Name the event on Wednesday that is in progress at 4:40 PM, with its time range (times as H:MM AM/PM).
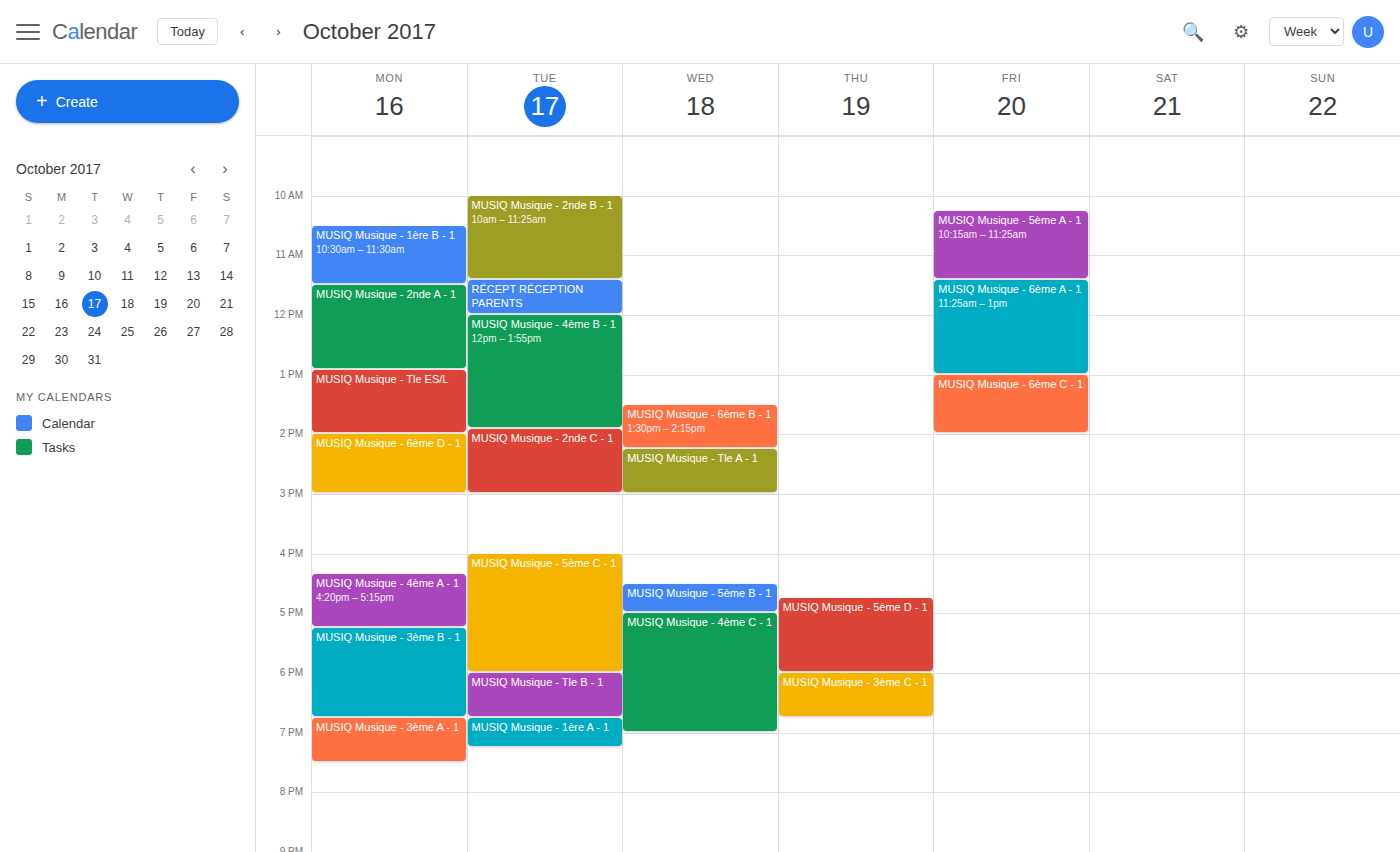
"MUSIQ Musique - 5ème B - 1", 4:30 PM to 5:00 PM